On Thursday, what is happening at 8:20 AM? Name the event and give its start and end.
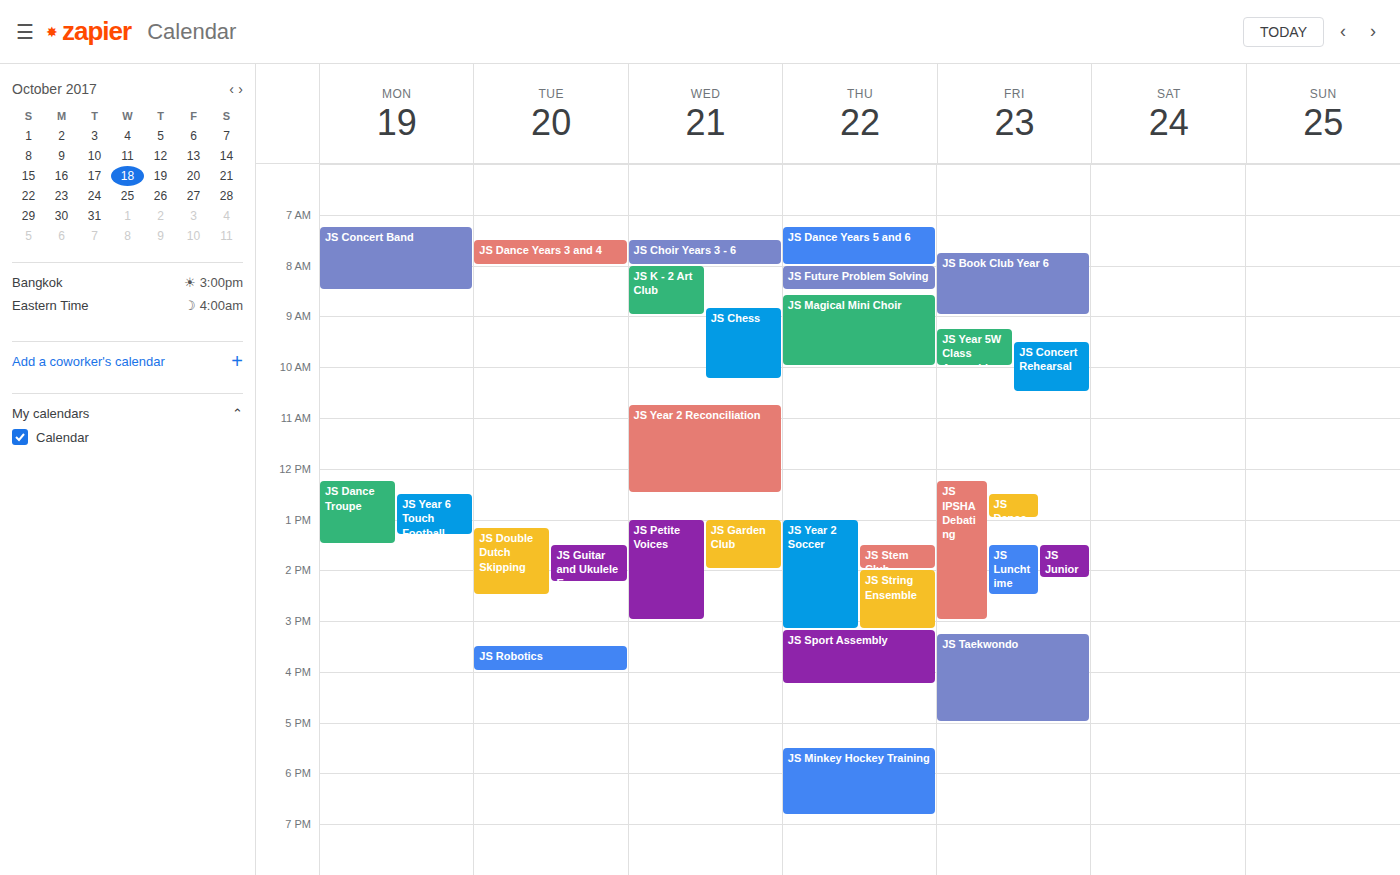
"JS Future Problem Solving", 8:00 AM to 8:30 AM